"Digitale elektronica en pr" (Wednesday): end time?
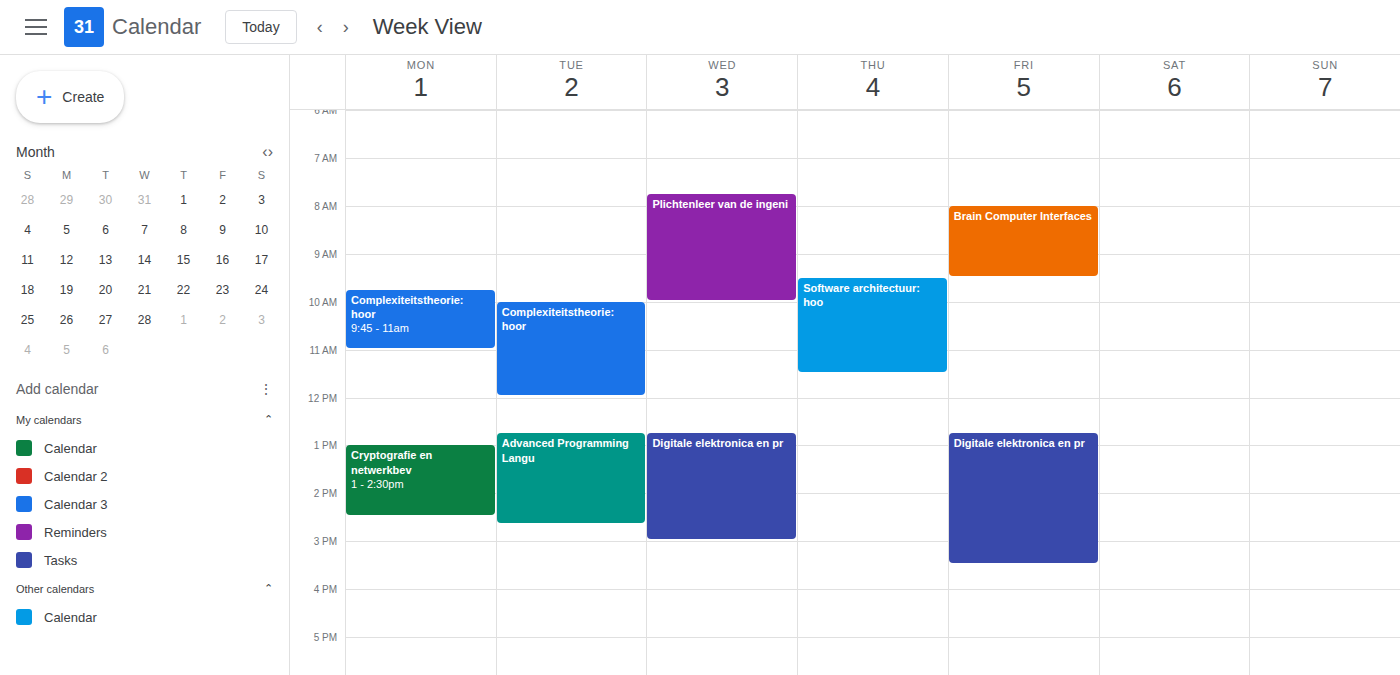
15:00